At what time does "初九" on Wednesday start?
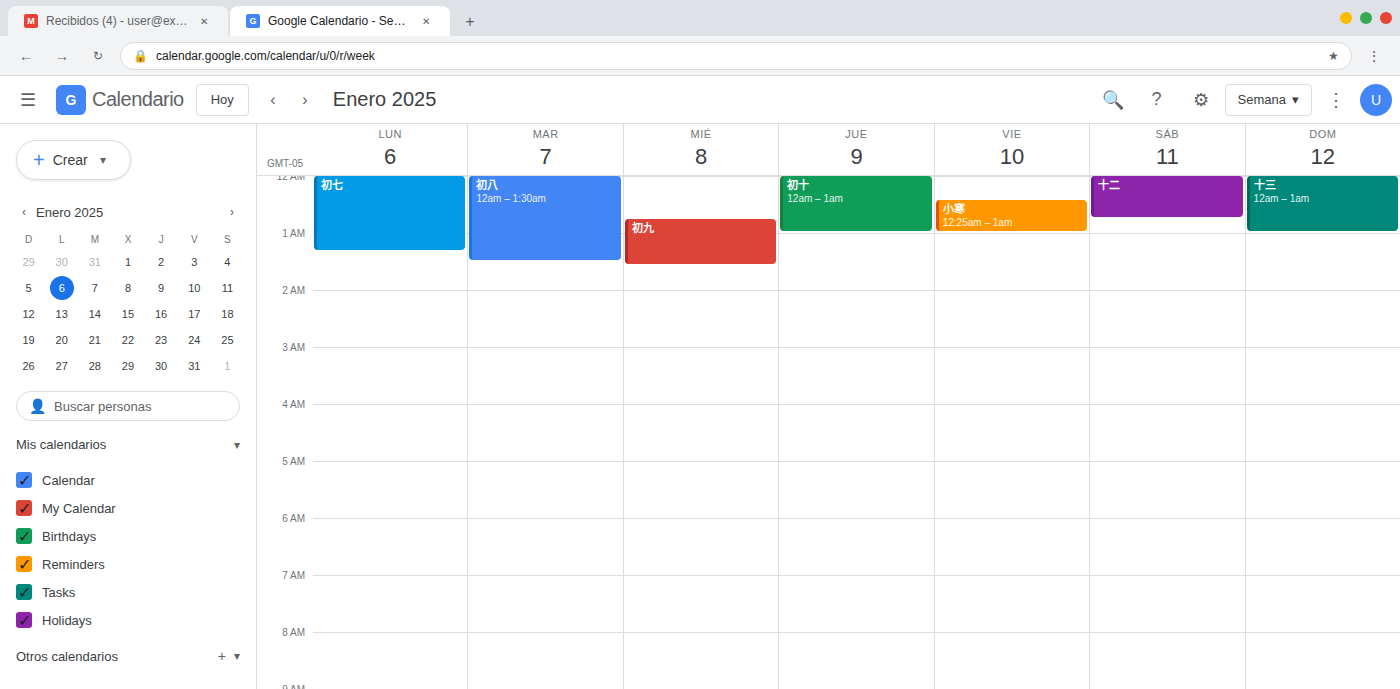
12:45 AM